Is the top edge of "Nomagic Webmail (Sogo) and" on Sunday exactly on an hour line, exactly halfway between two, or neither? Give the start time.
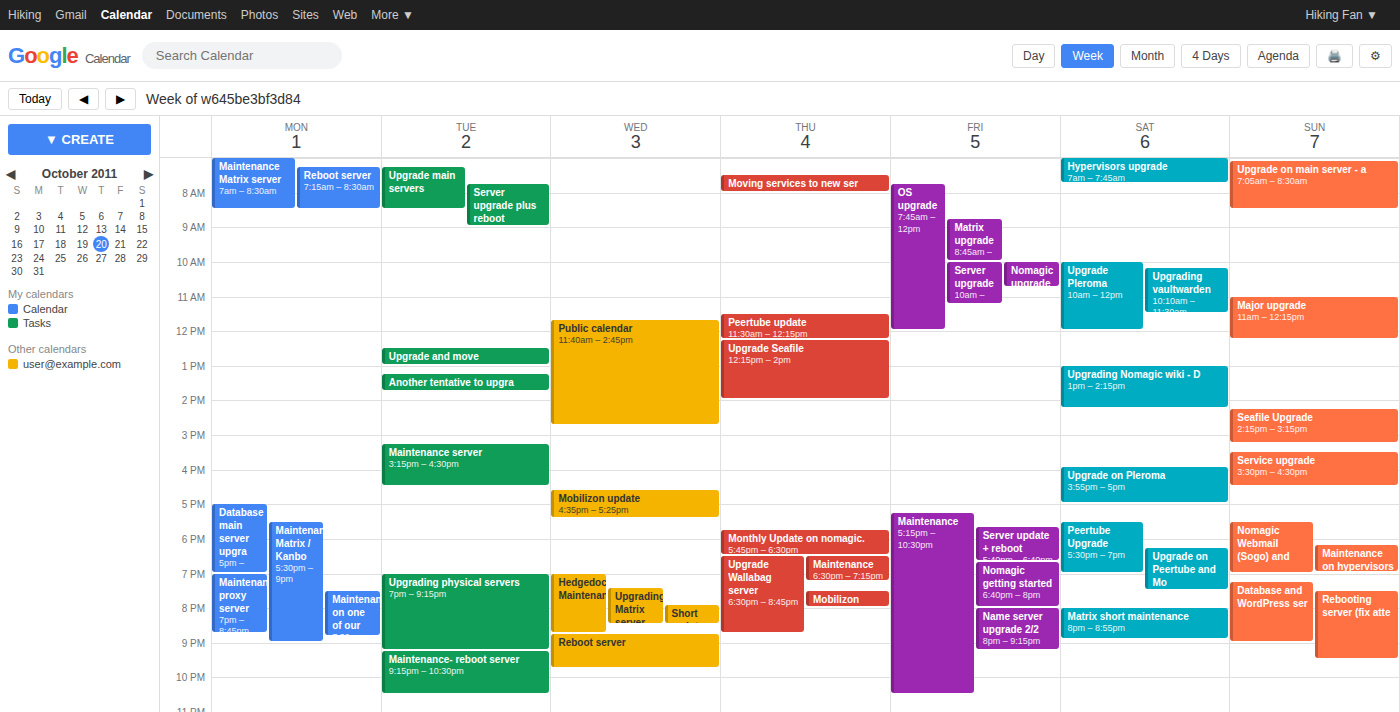
17:30 -- halfway between the 17:00 and 18:00 lines.